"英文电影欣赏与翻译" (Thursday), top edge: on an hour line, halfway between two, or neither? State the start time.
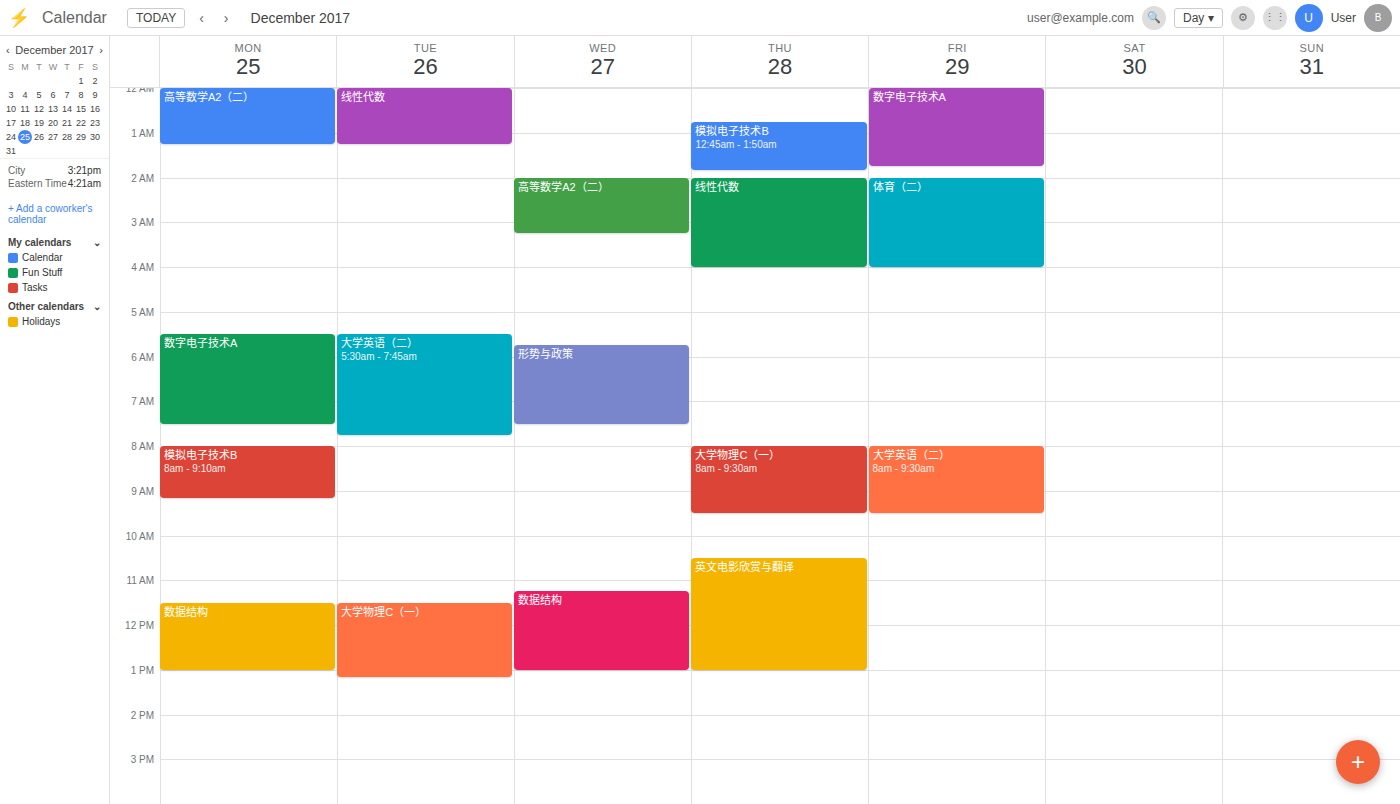
10:30 AM -- halfway between the 10 AM and 11 AM lines.